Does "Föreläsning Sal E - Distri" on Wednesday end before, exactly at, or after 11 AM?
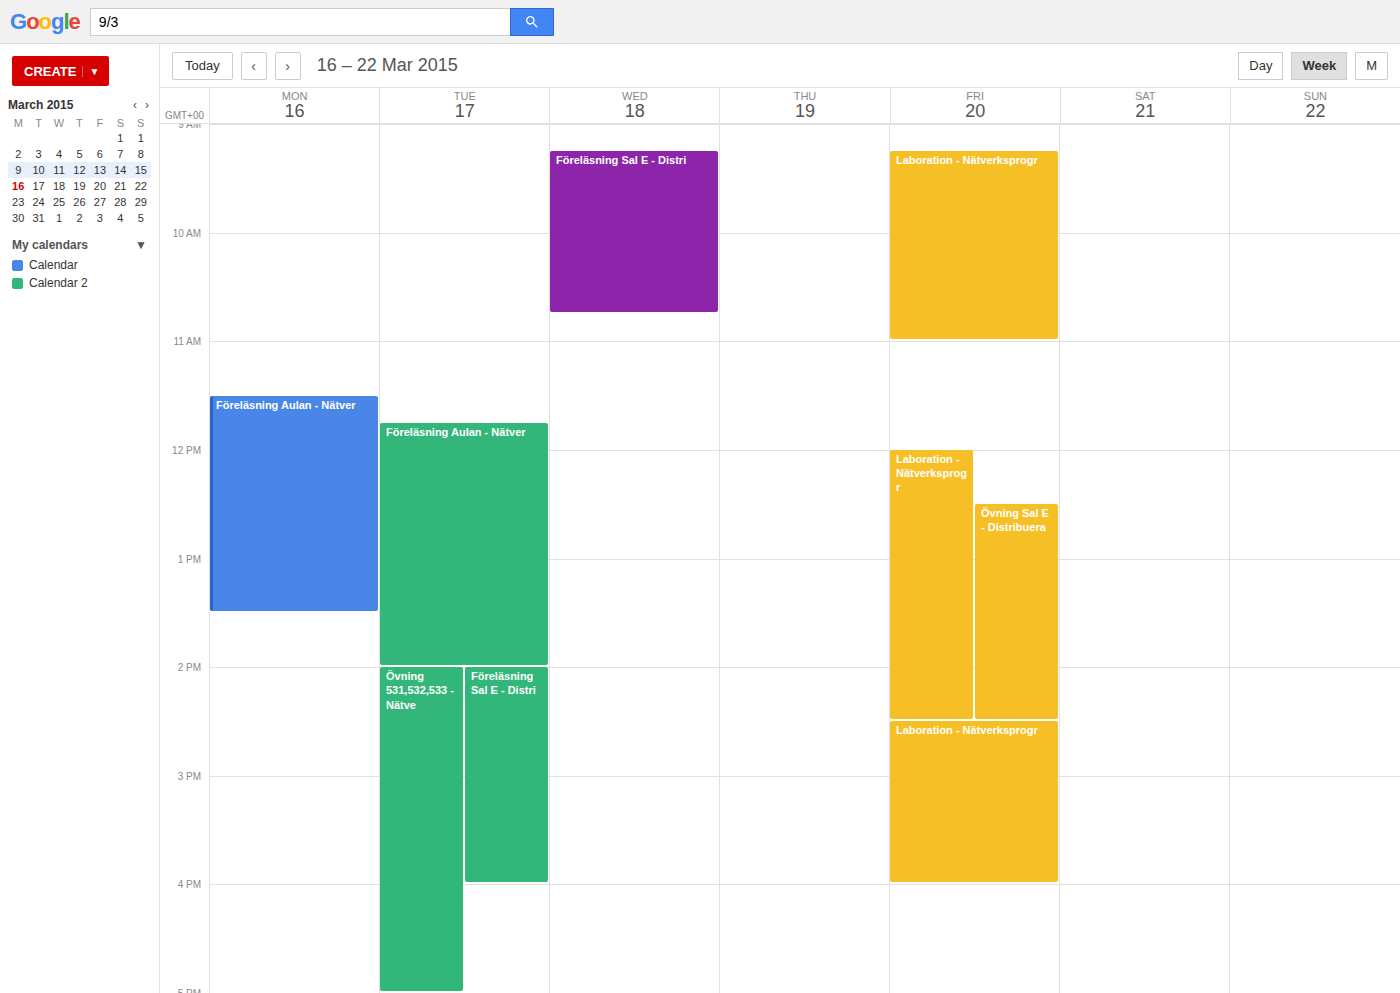
10:45 AM -- before 11 AM, 15 minutes above the 11 AM line.